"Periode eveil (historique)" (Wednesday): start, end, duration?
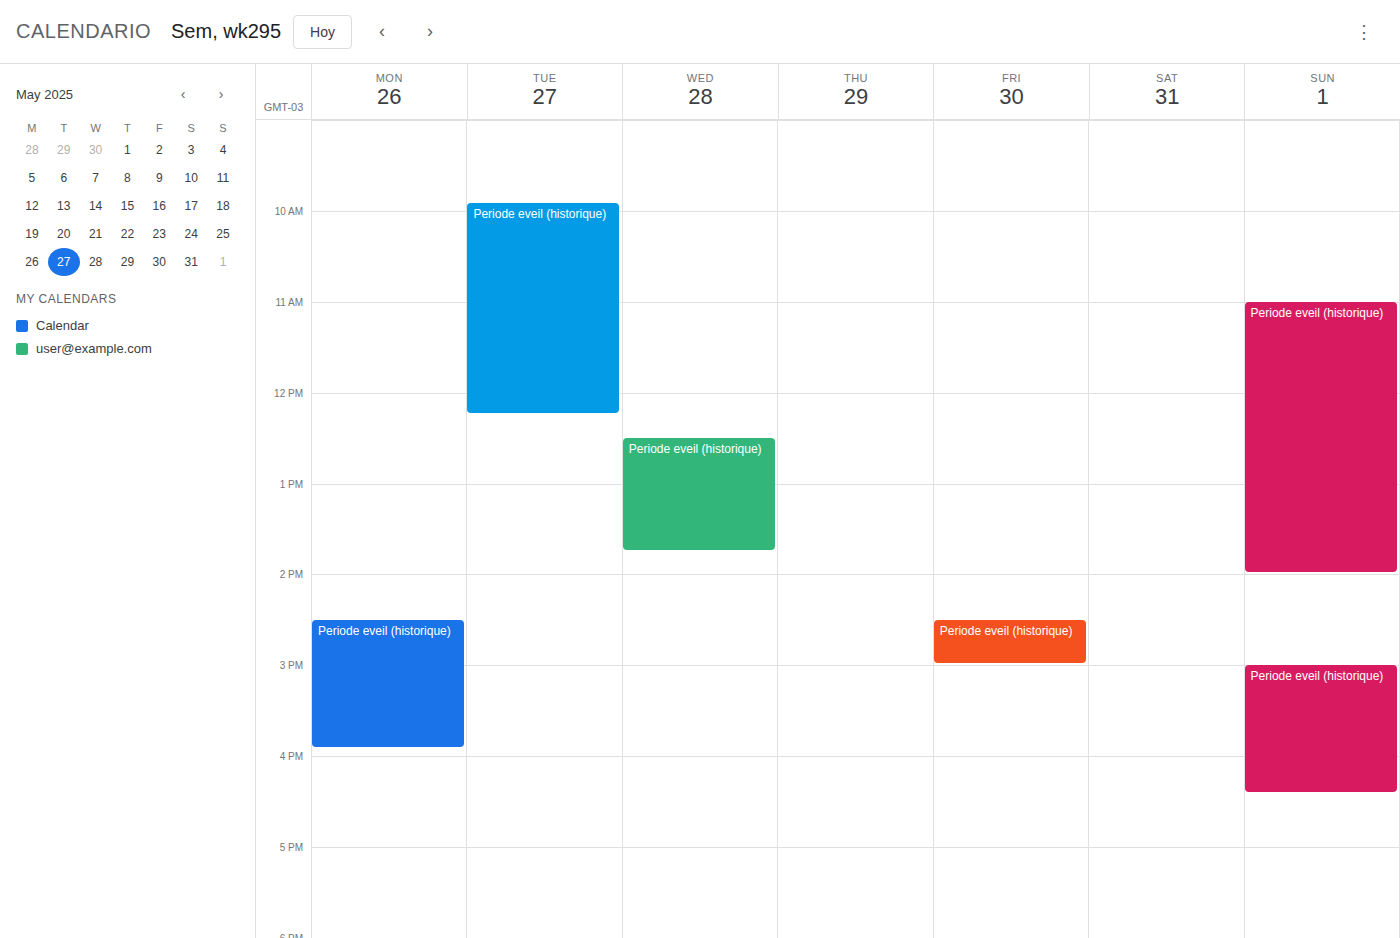
12:30 to 13:45, 1 hour 15 minutes